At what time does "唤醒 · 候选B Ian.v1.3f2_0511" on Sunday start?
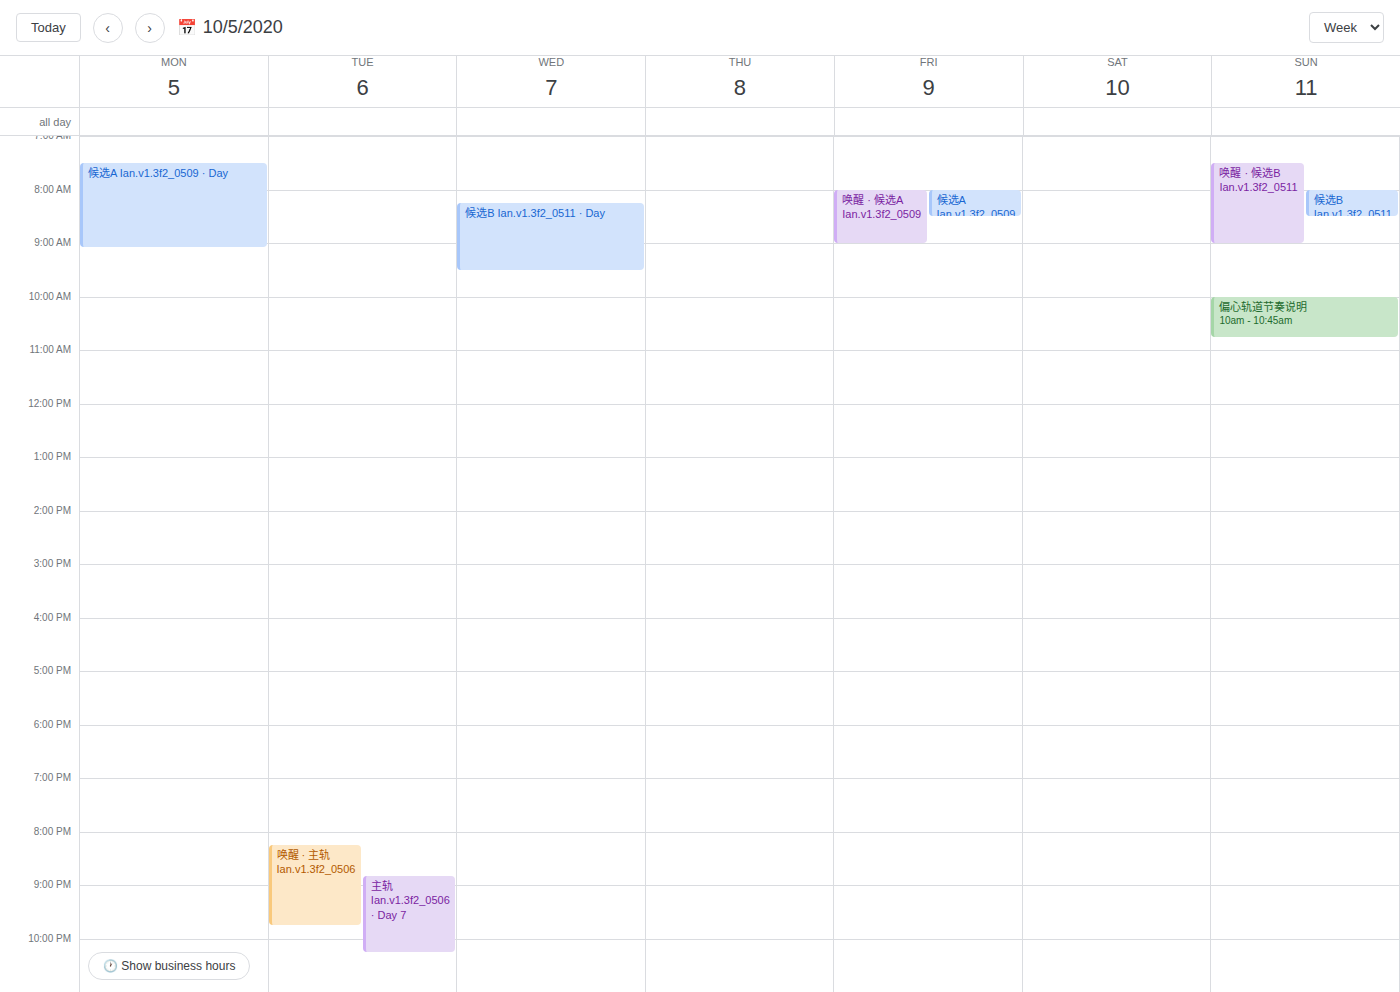
7:30 AM